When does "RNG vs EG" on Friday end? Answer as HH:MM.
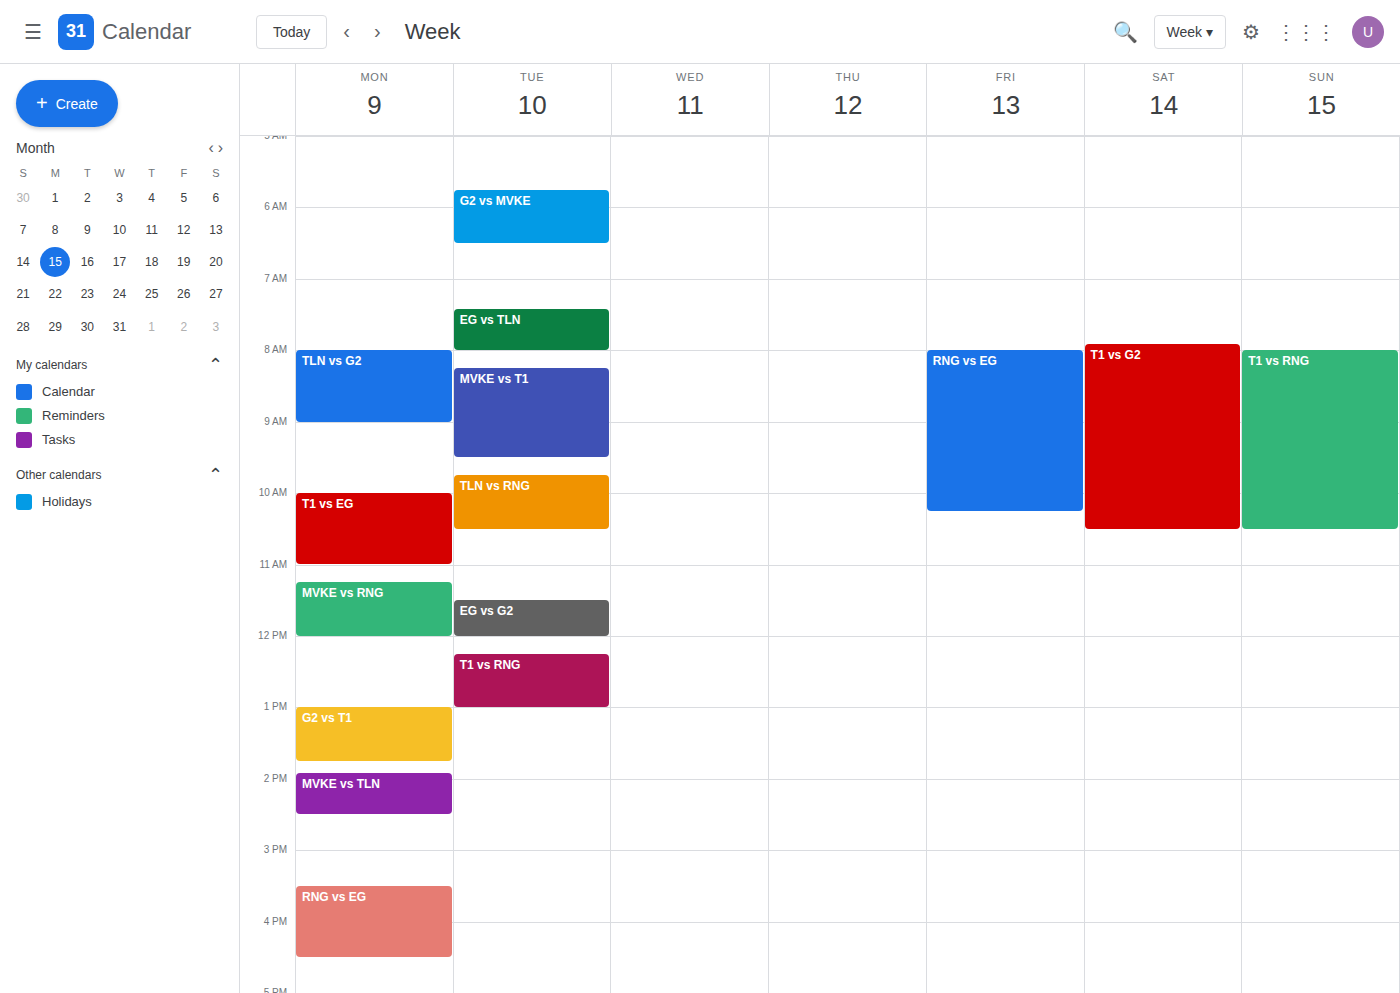
10:15